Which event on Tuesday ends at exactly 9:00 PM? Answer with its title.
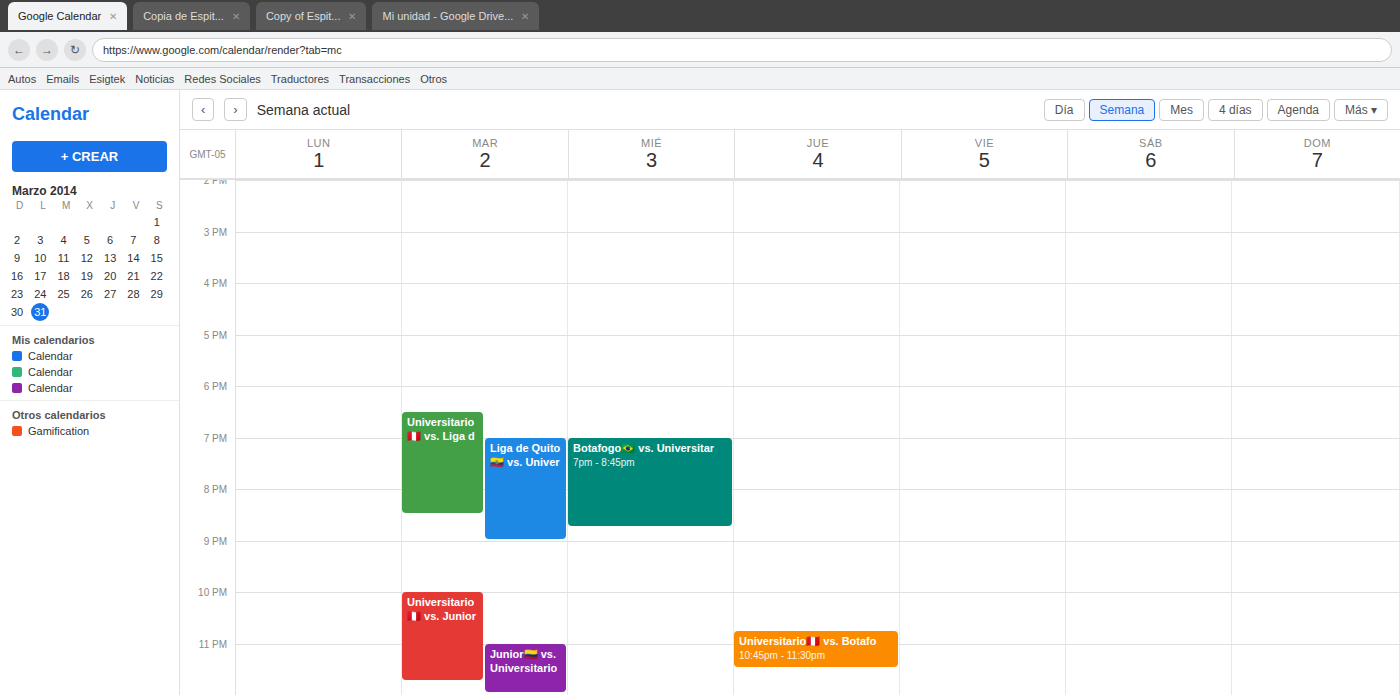
"Liga de Quito🇪🇨 vs. Univer"